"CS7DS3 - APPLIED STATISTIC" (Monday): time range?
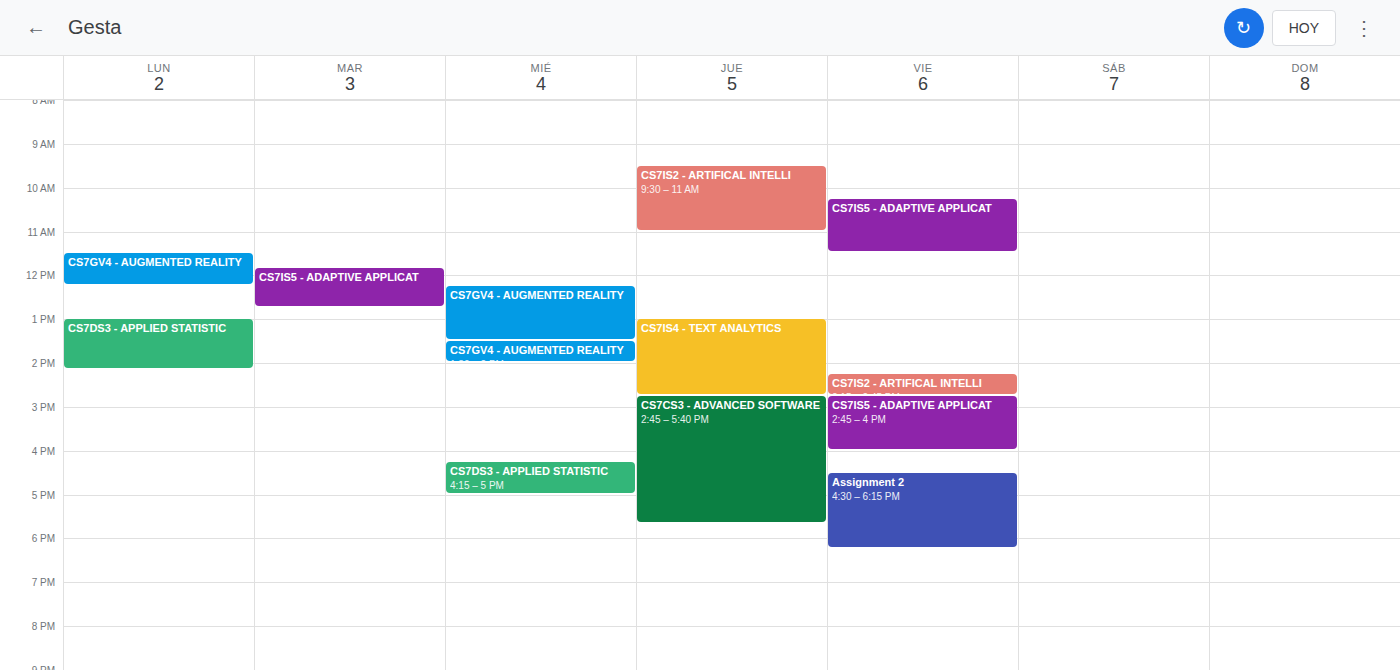
1:00 PM to 2:10 PM